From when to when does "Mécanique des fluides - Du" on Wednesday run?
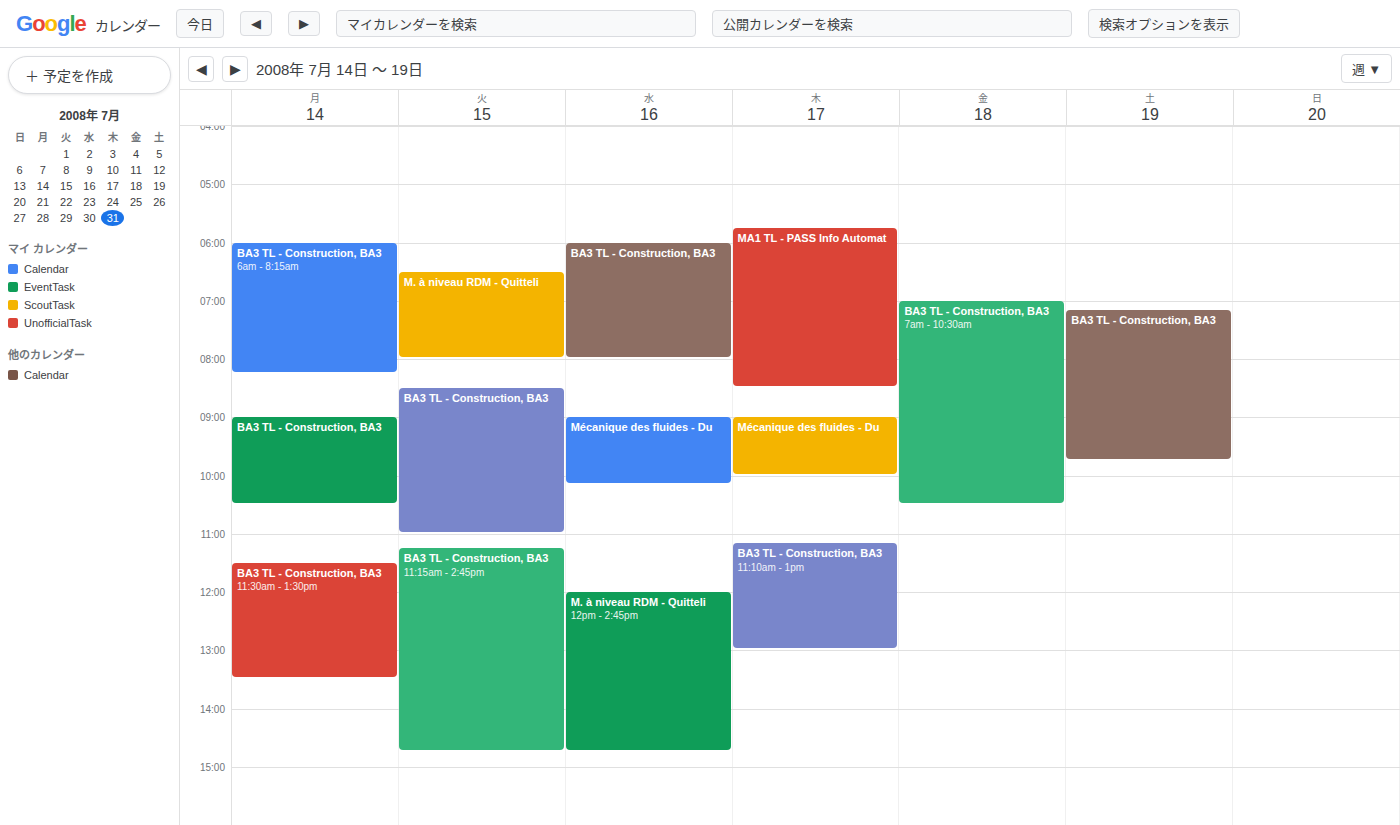
9:00 AM to 10:10 AM